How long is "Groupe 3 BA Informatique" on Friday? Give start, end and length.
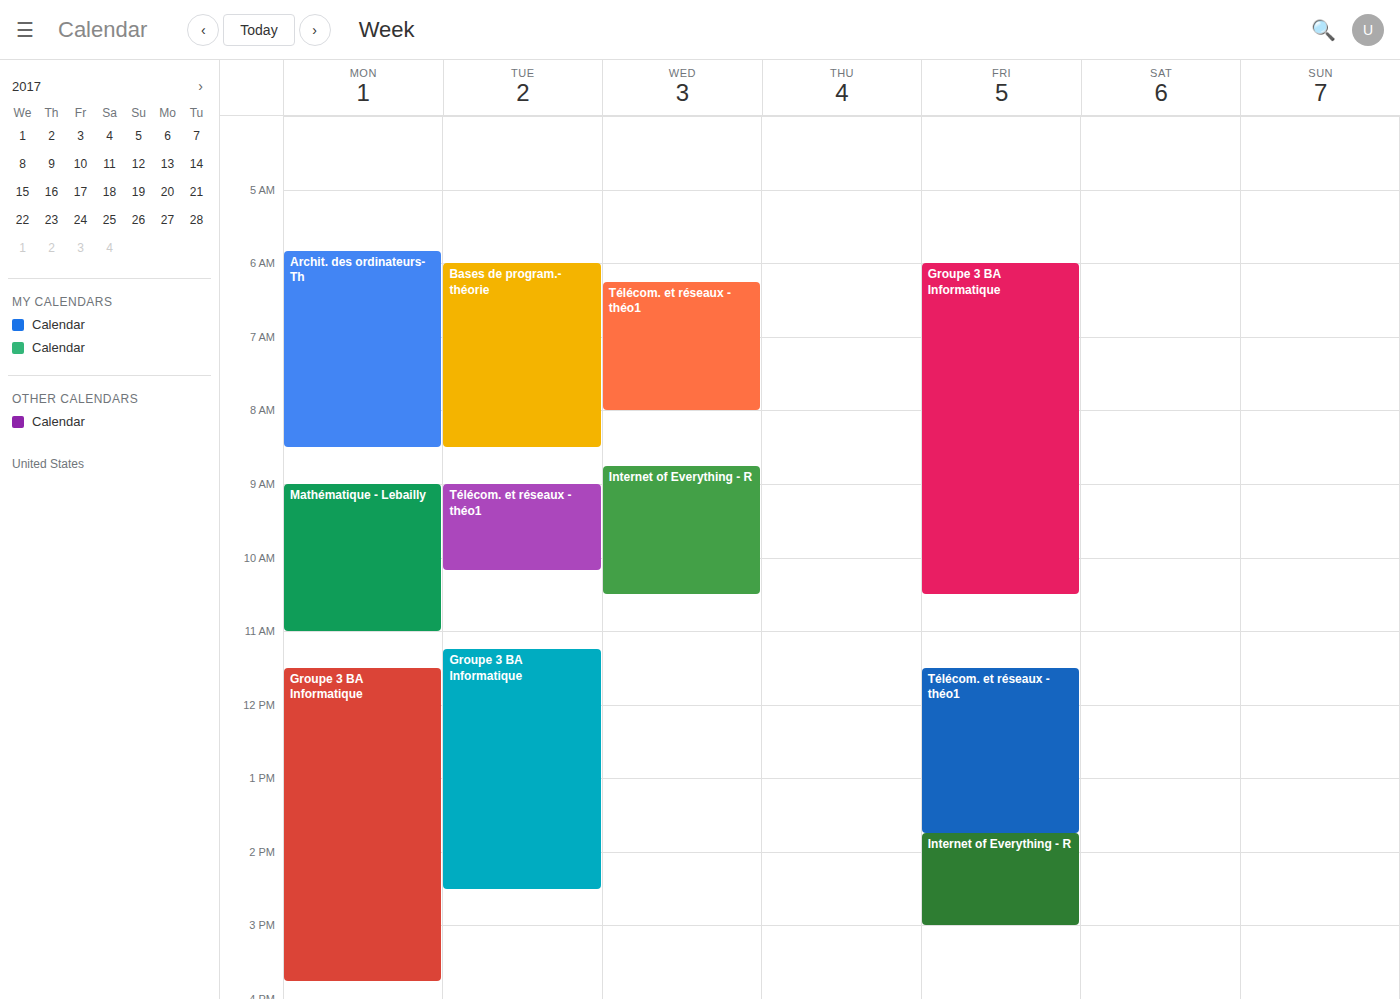
6:00 AM to 10:30 AM, 4 hours 30 minutes